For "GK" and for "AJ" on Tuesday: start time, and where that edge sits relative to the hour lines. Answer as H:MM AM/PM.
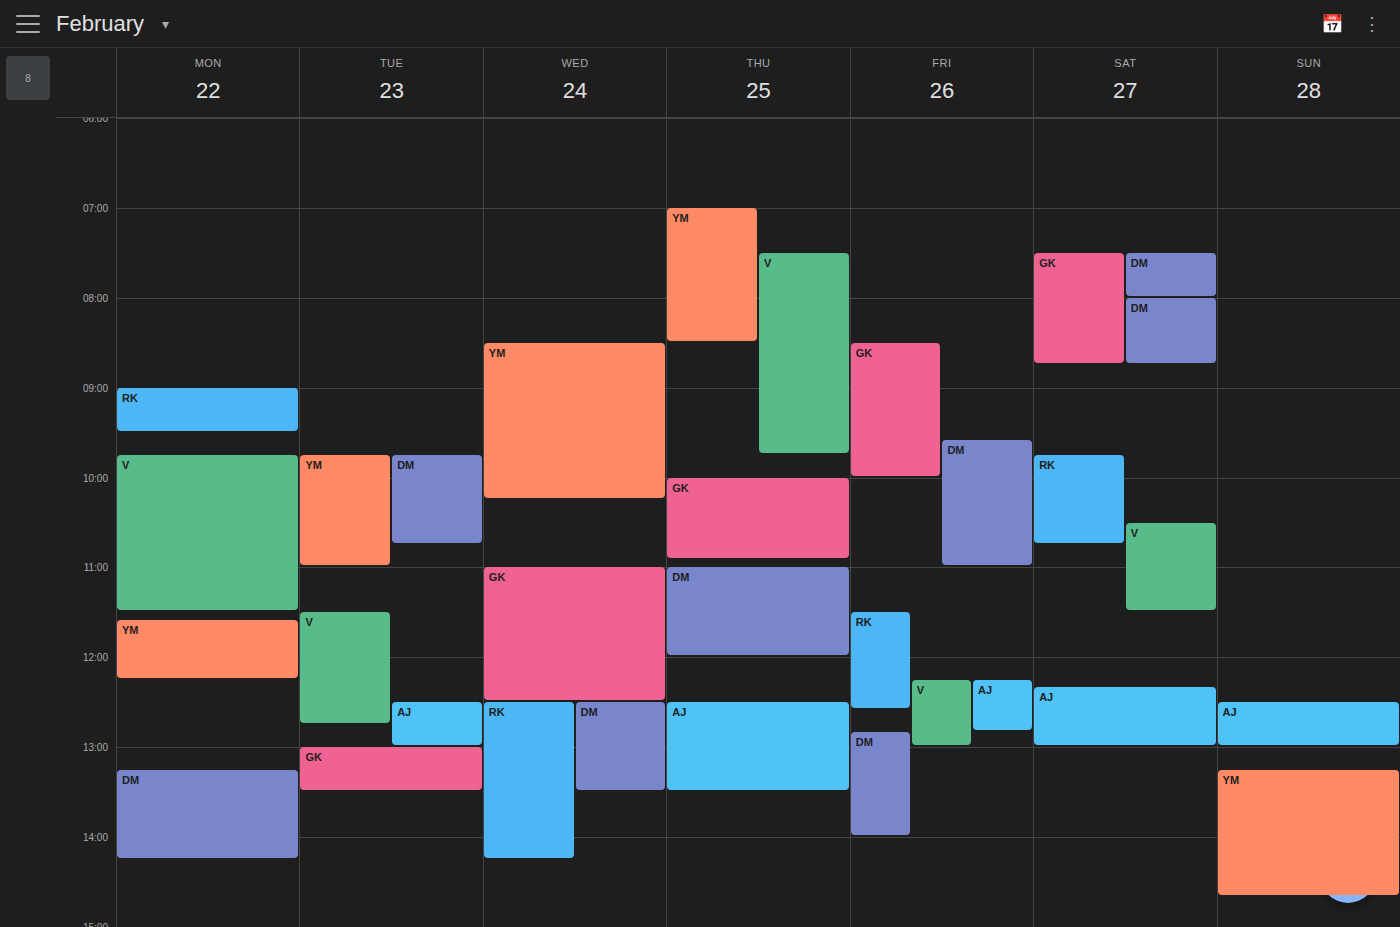
"GK": 1:00 PM, exactly on the 1 PM line. "AJ": 12:30 PM, halfway between the 12 PM and 1 PM lines.